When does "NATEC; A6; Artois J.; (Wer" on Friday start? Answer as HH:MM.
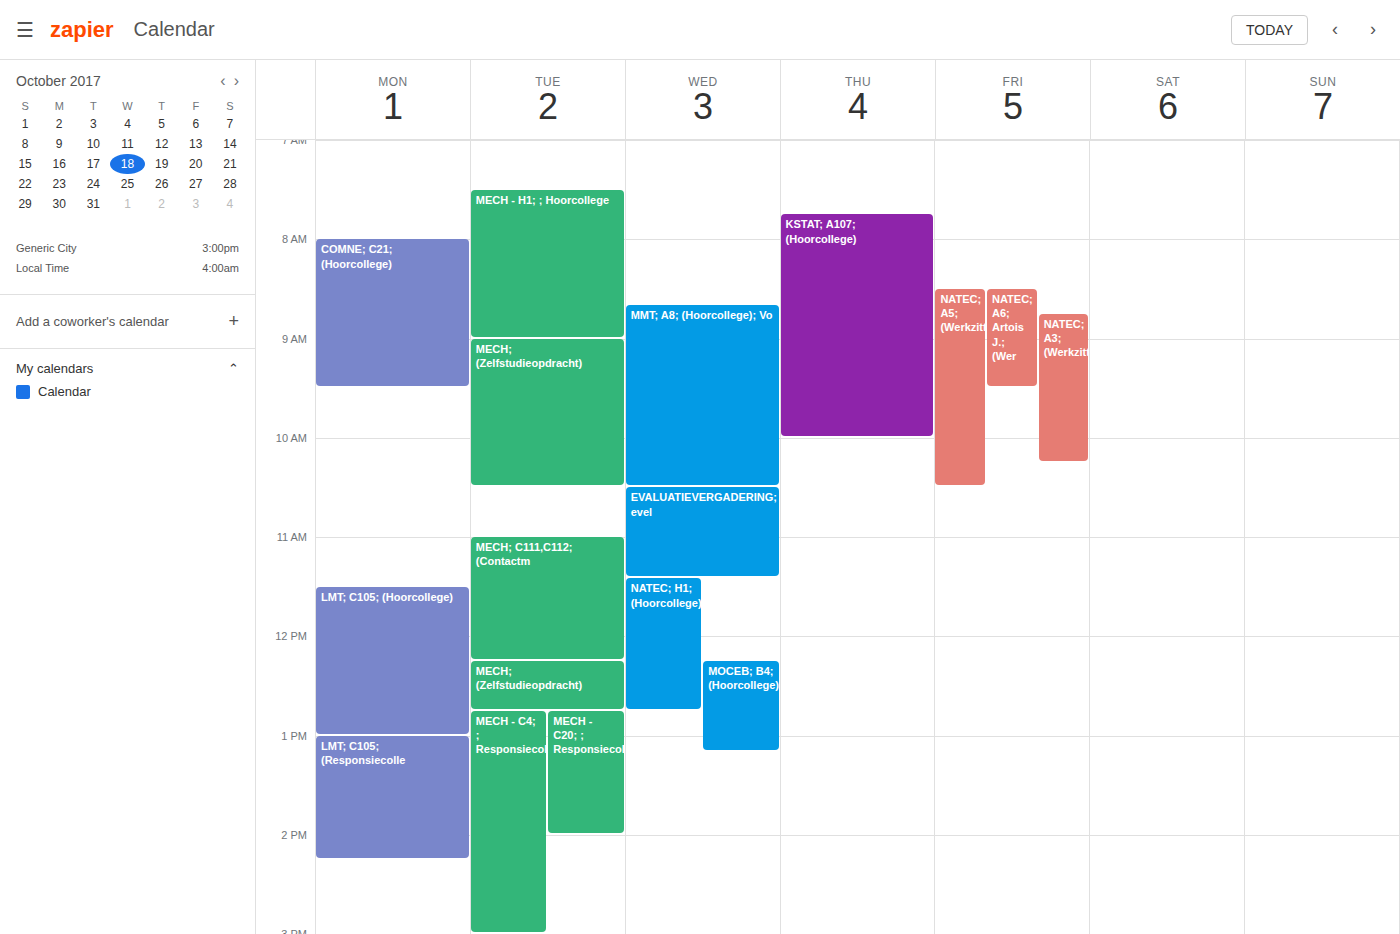
08:30